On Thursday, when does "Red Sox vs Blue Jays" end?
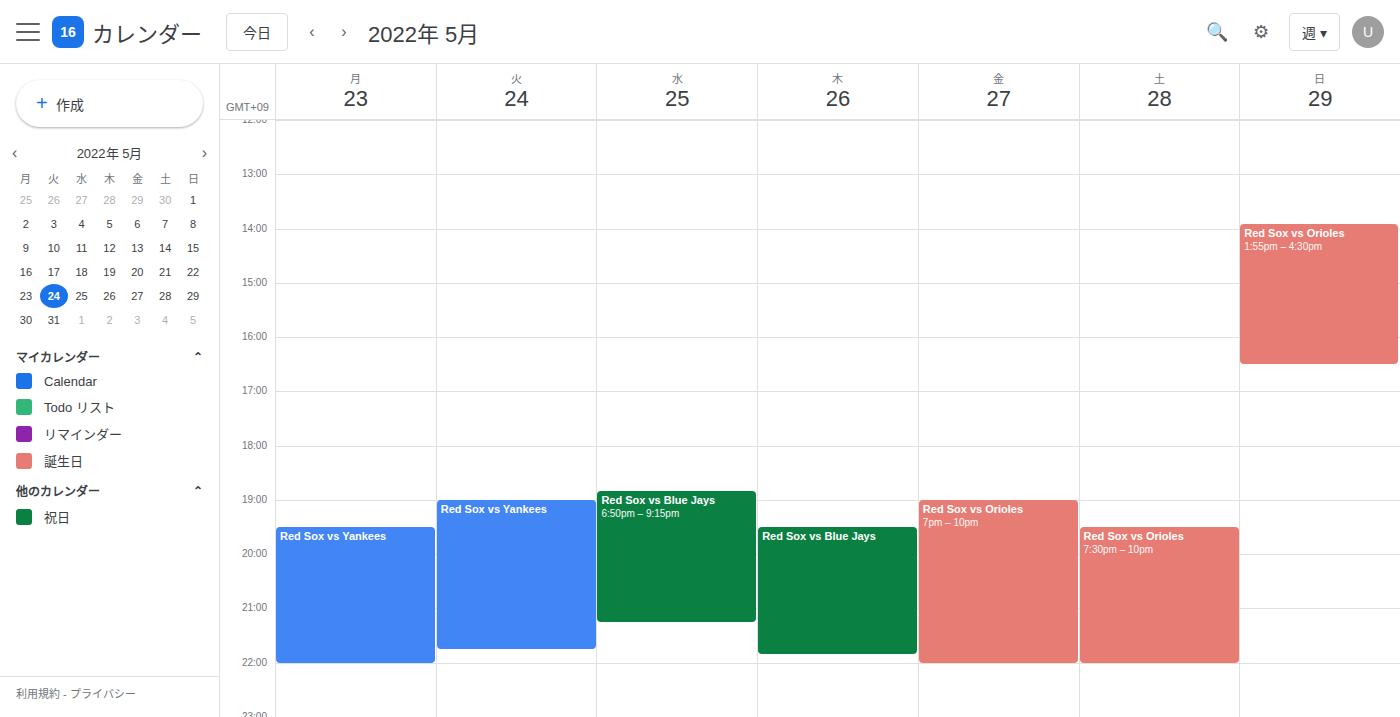
9:50 PM